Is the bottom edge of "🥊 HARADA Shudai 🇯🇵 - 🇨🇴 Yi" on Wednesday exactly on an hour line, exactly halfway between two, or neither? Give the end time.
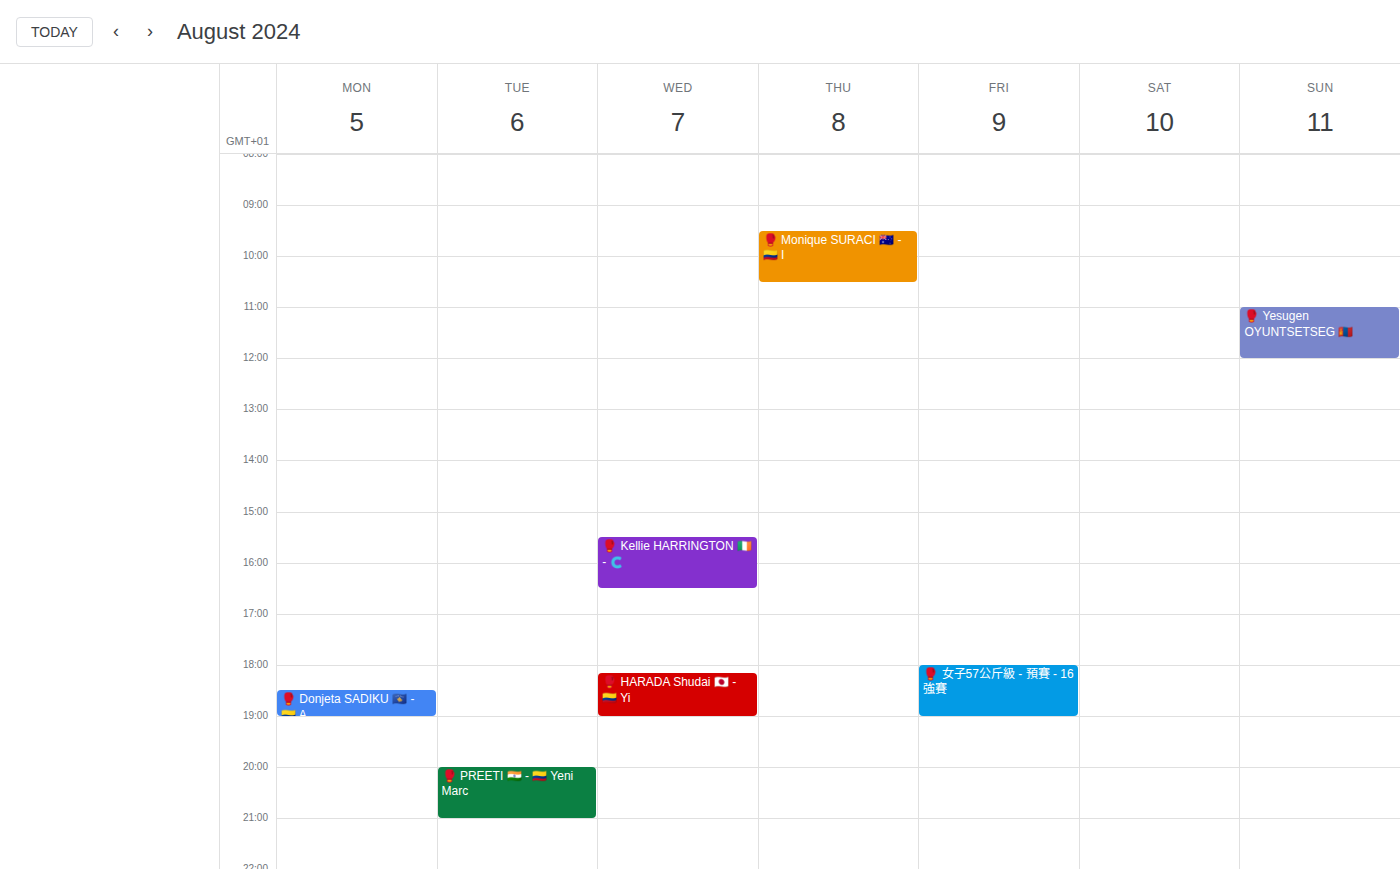
19:00 -- exactly on the 19:00 line.